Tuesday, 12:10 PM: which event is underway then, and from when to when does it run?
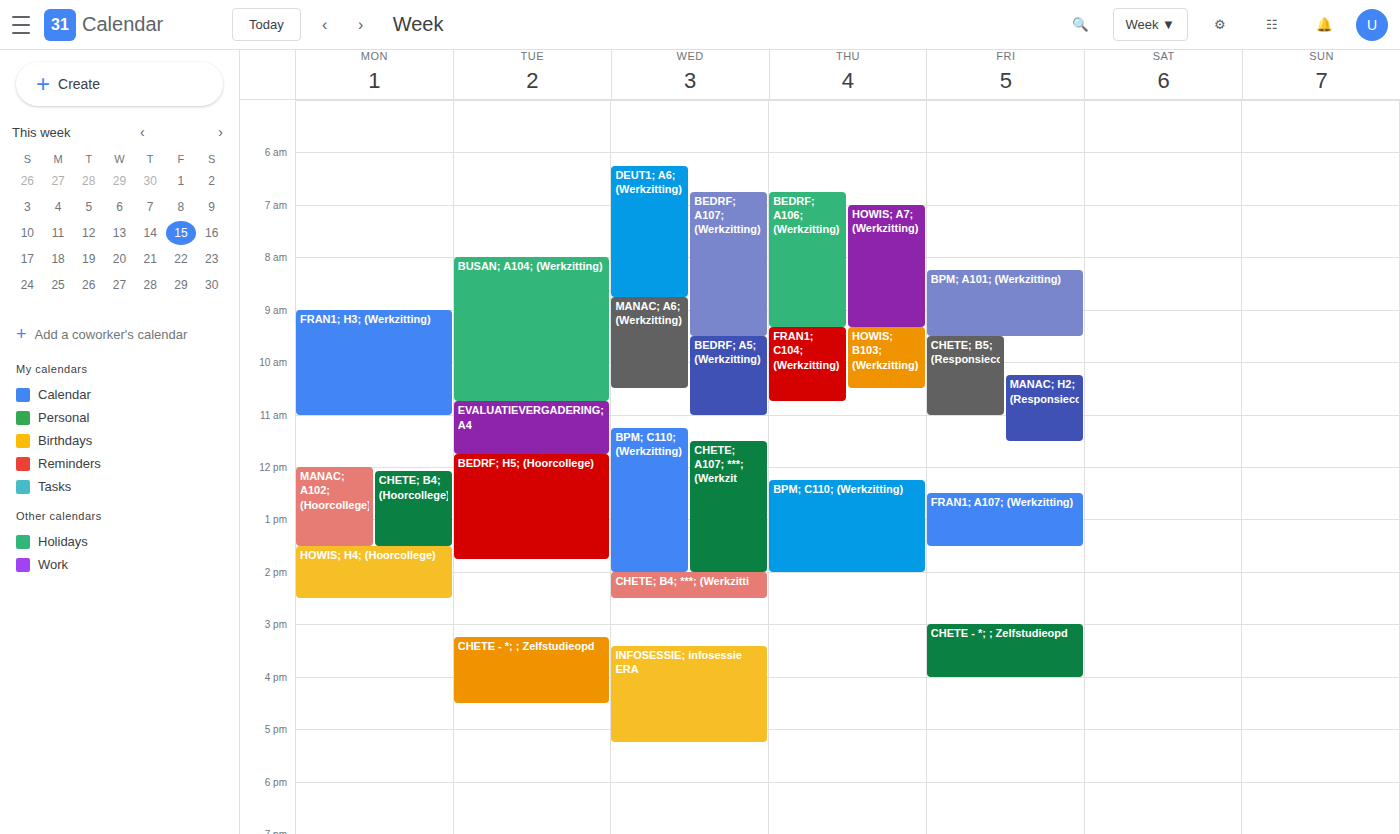
"BEDRF; H5; (Hoorcollege)", 11:45 AM to 1:45 PM